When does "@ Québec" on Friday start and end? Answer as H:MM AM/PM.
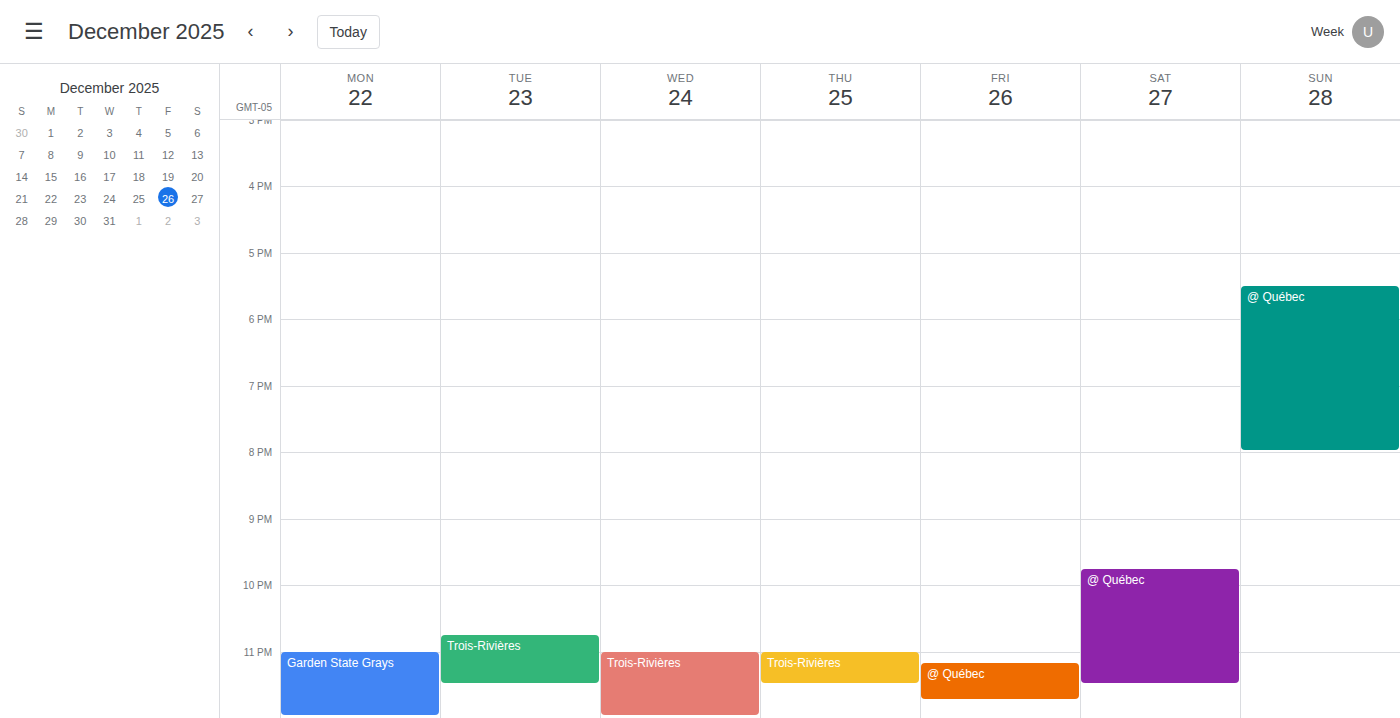
11:10 PM to 11:45 PM